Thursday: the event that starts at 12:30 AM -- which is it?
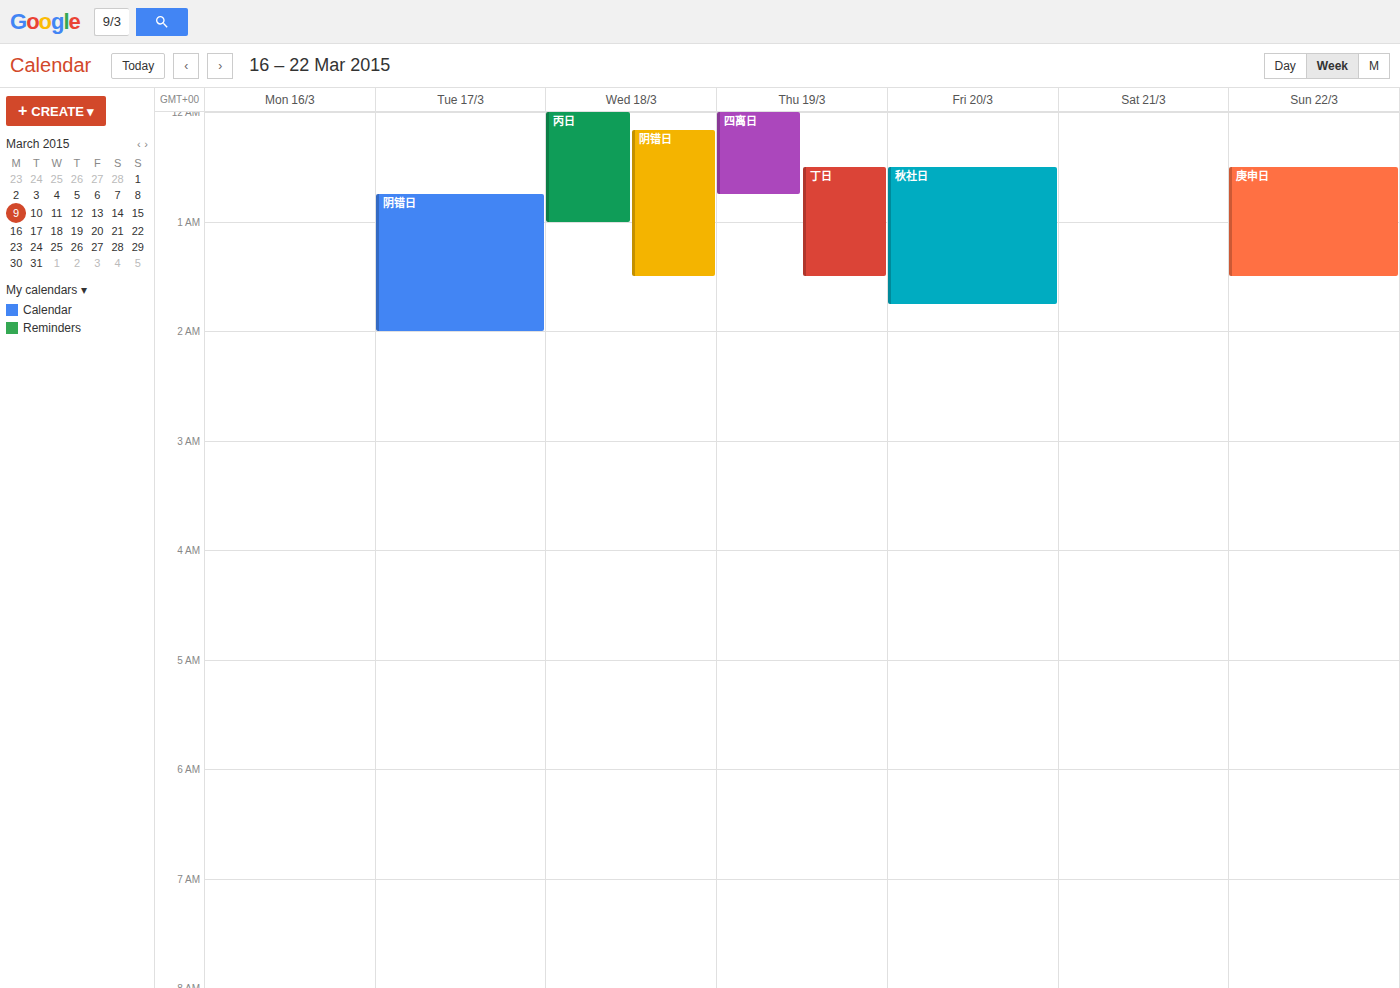
"丁日"